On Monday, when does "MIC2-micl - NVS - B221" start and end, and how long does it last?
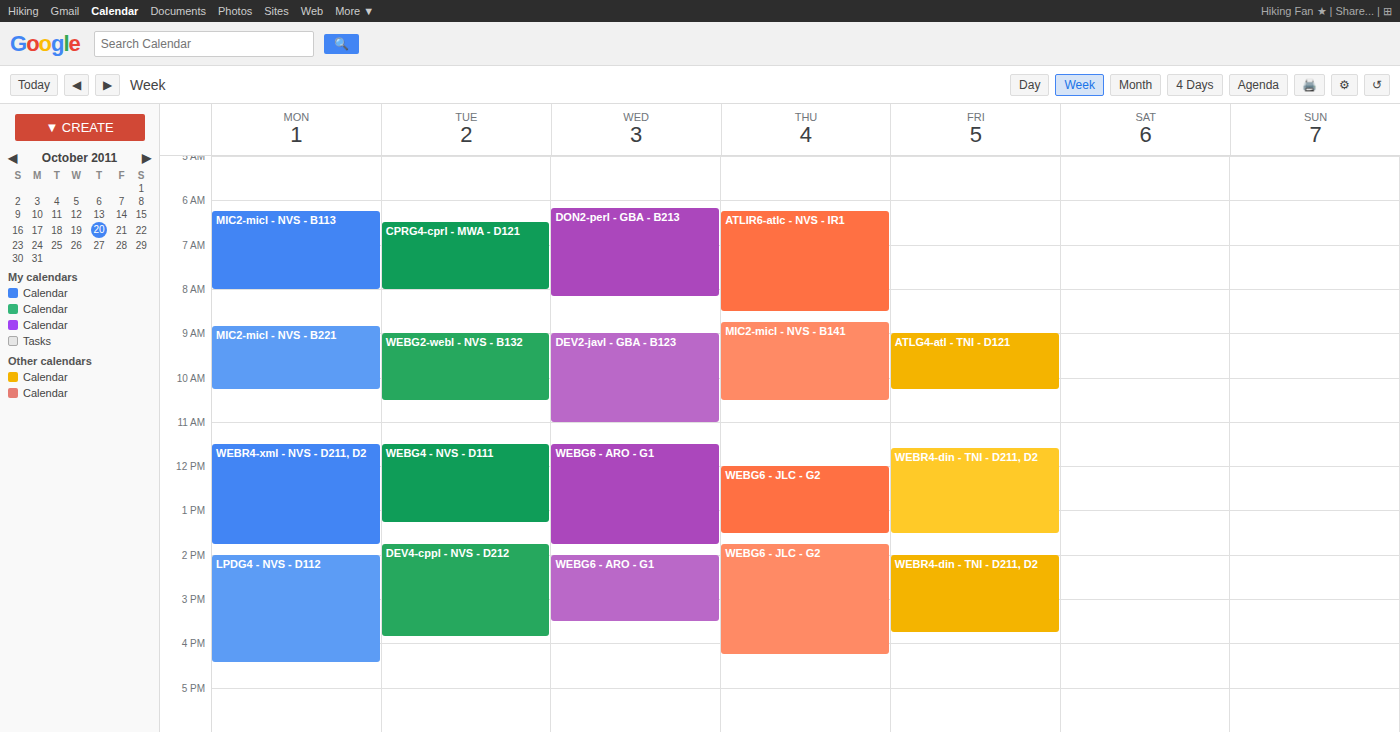
8:50 AM to 10:15 AM, 1 hour 25 minutes